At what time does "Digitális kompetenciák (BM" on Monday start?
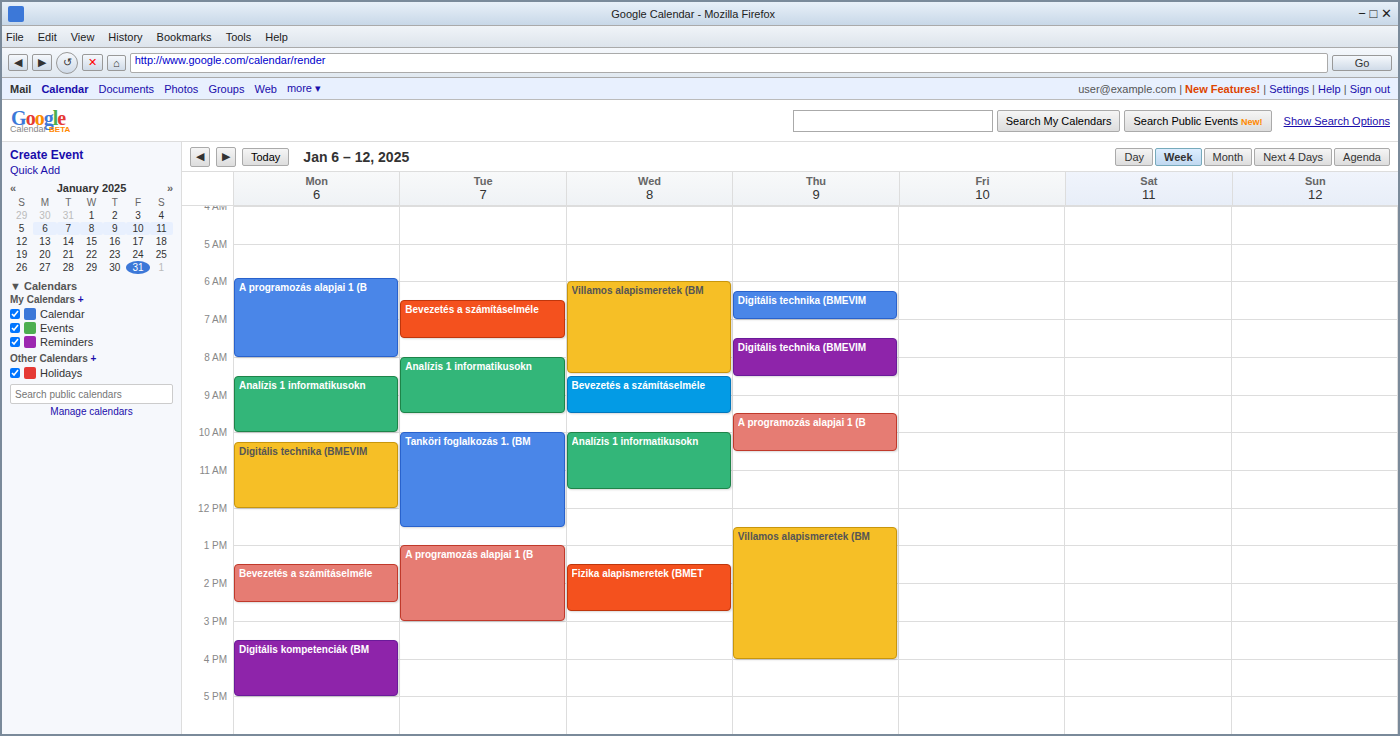
3:30 PM